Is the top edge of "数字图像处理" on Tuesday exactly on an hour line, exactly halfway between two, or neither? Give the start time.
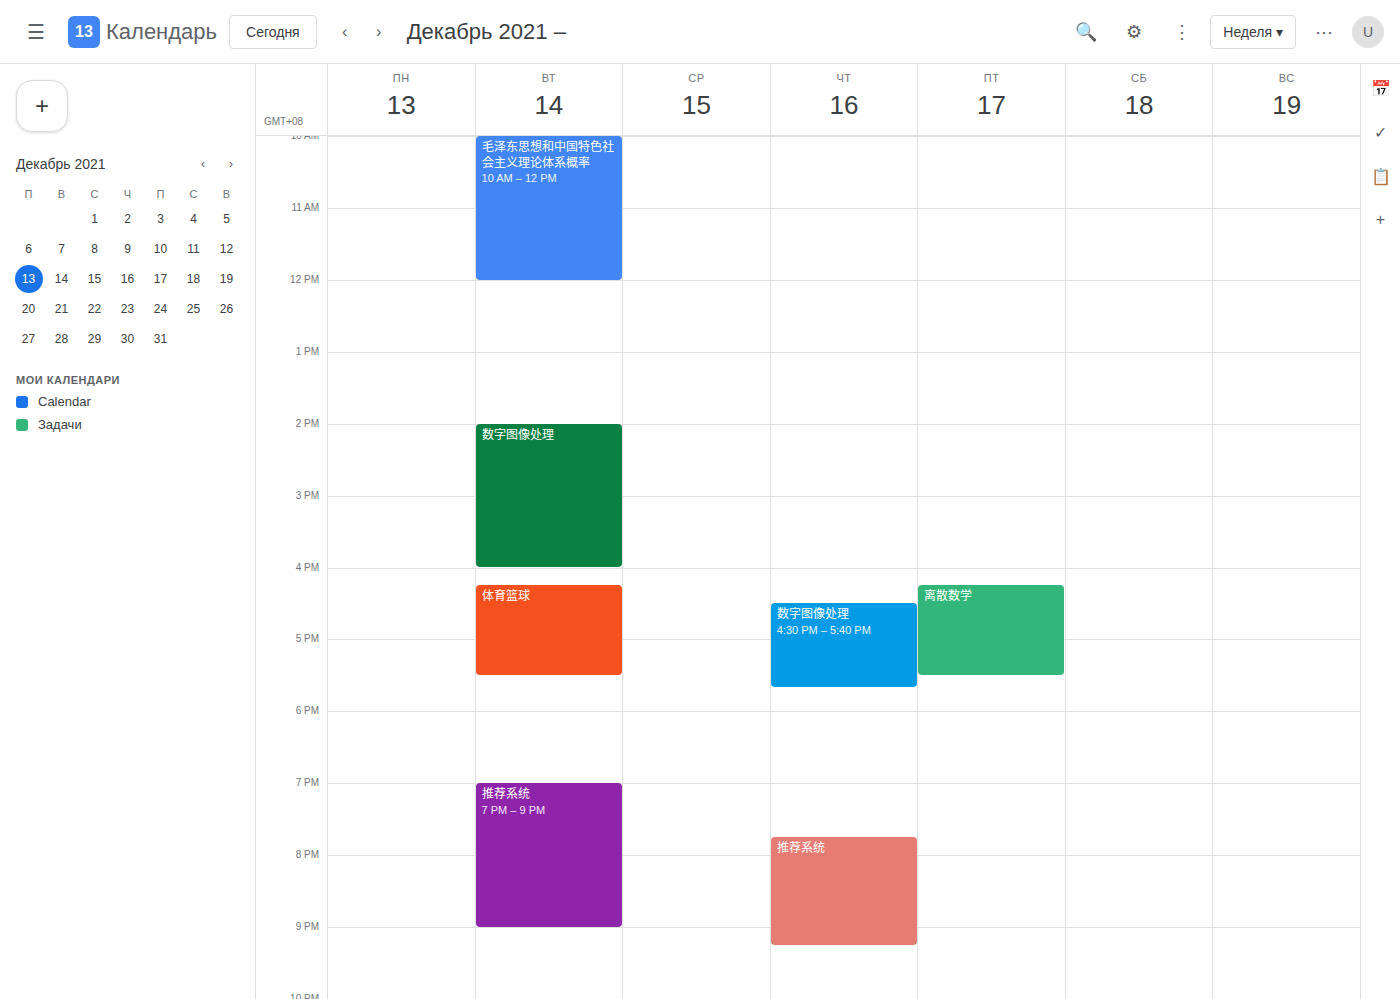
2:00 PM -- exactly on the 2 PM line.